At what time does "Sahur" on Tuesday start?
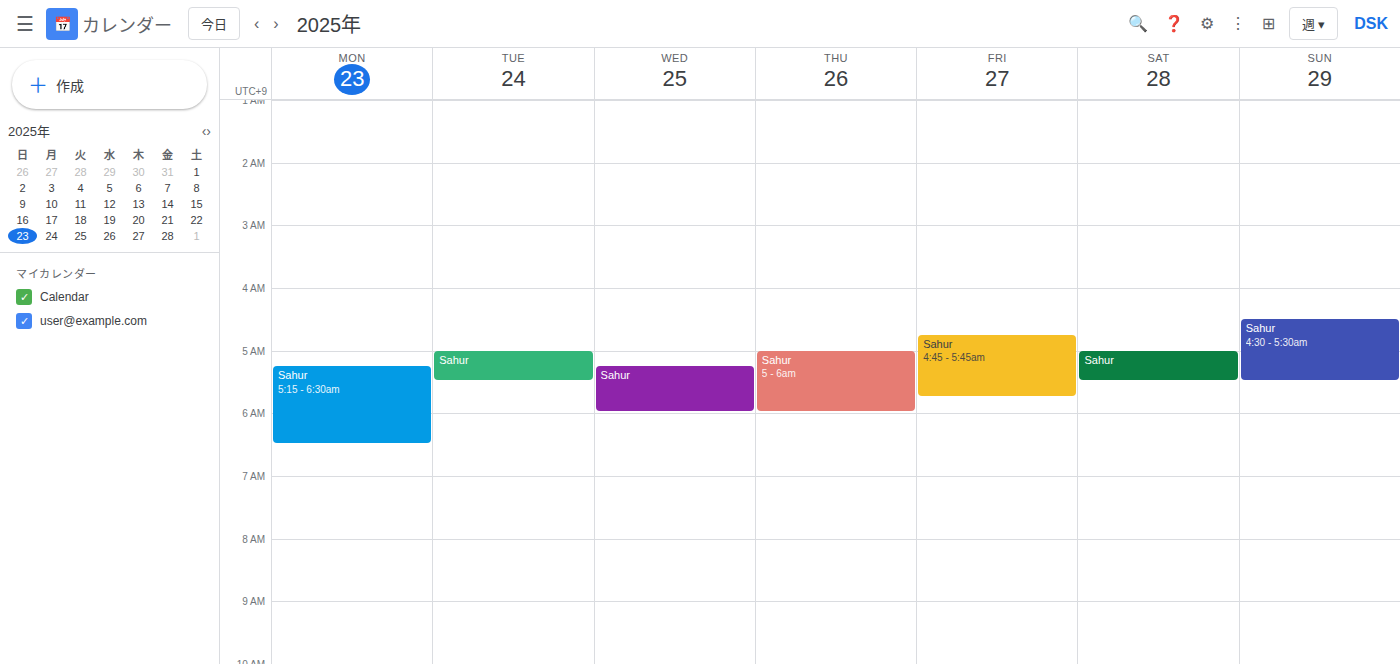
5:00 AM